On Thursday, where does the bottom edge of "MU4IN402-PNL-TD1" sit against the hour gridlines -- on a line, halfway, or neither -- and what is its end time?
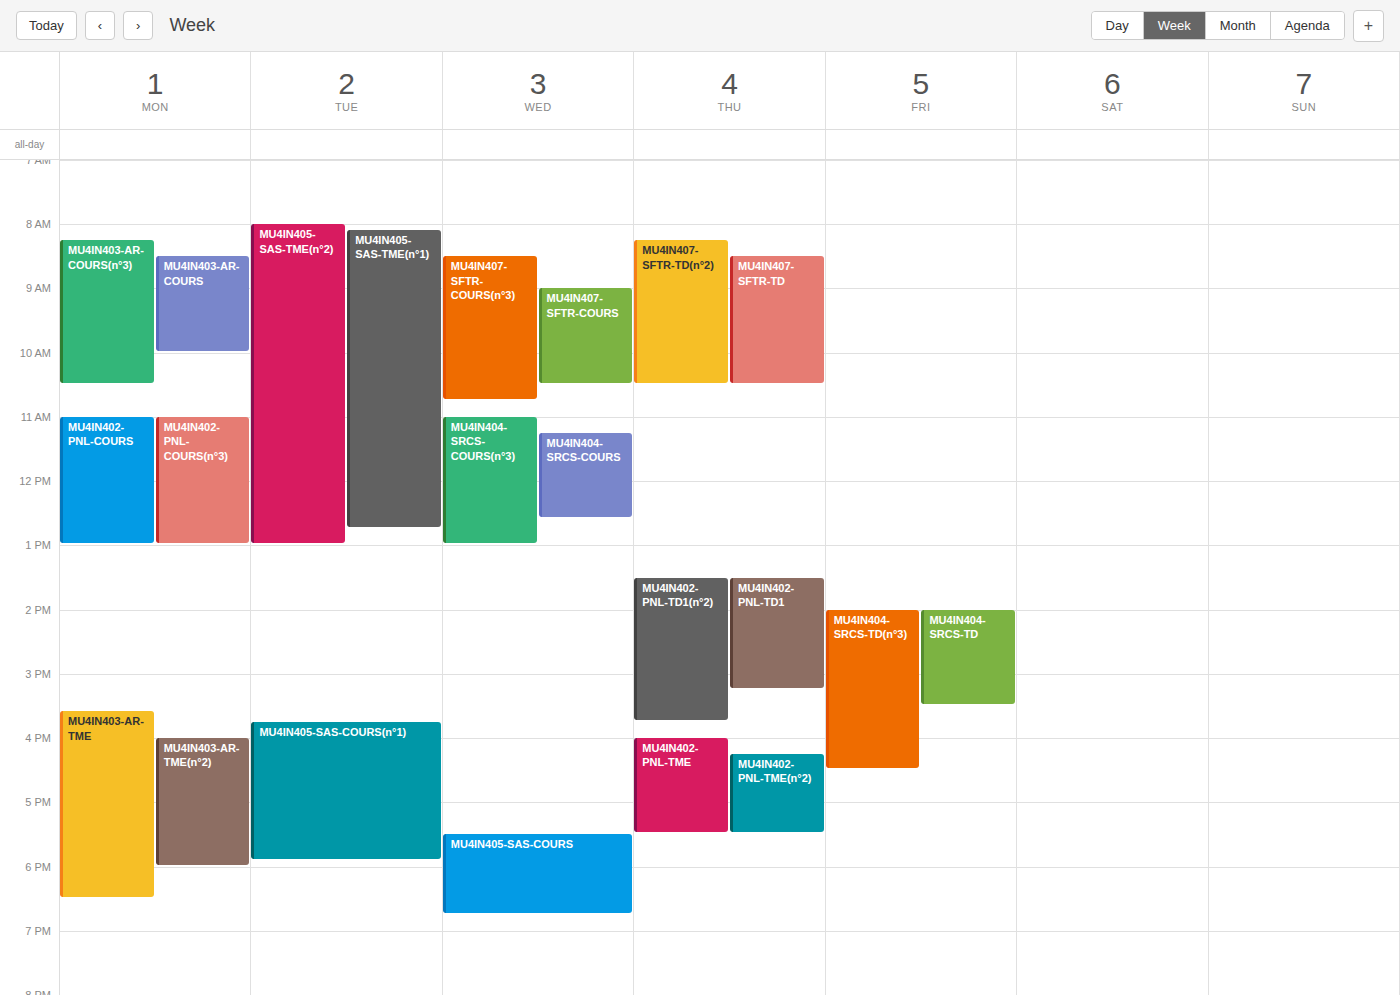
3:15 PM -- neither: a quarter of the way from the 3 PM line to the 4 PM line.